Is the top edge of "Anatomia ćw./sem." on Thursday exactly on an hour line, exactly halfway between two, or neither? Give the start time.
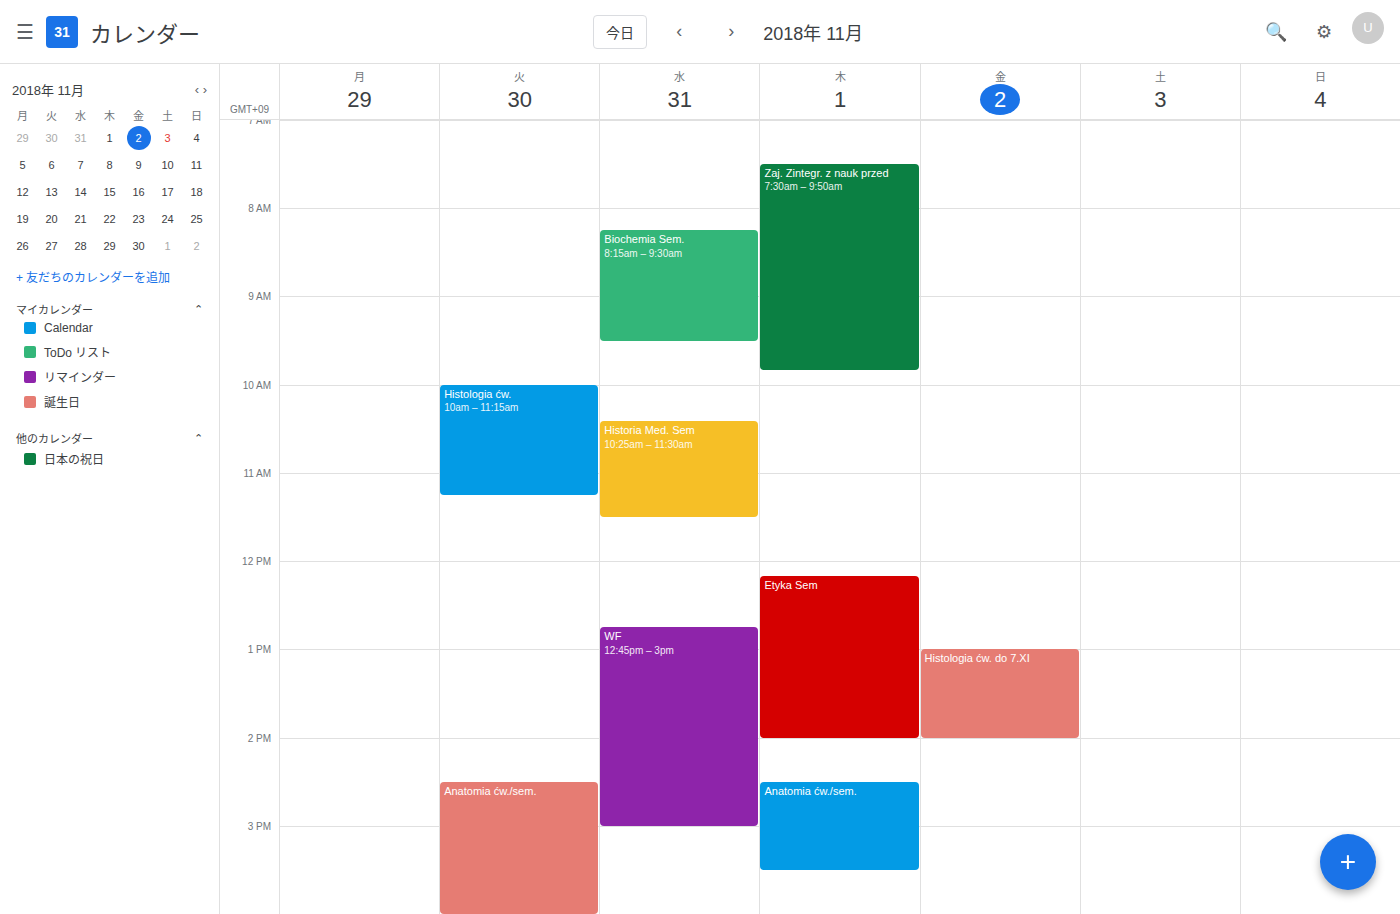
2:30 PM -- halfway between the 2 PM and 3 PM lines.